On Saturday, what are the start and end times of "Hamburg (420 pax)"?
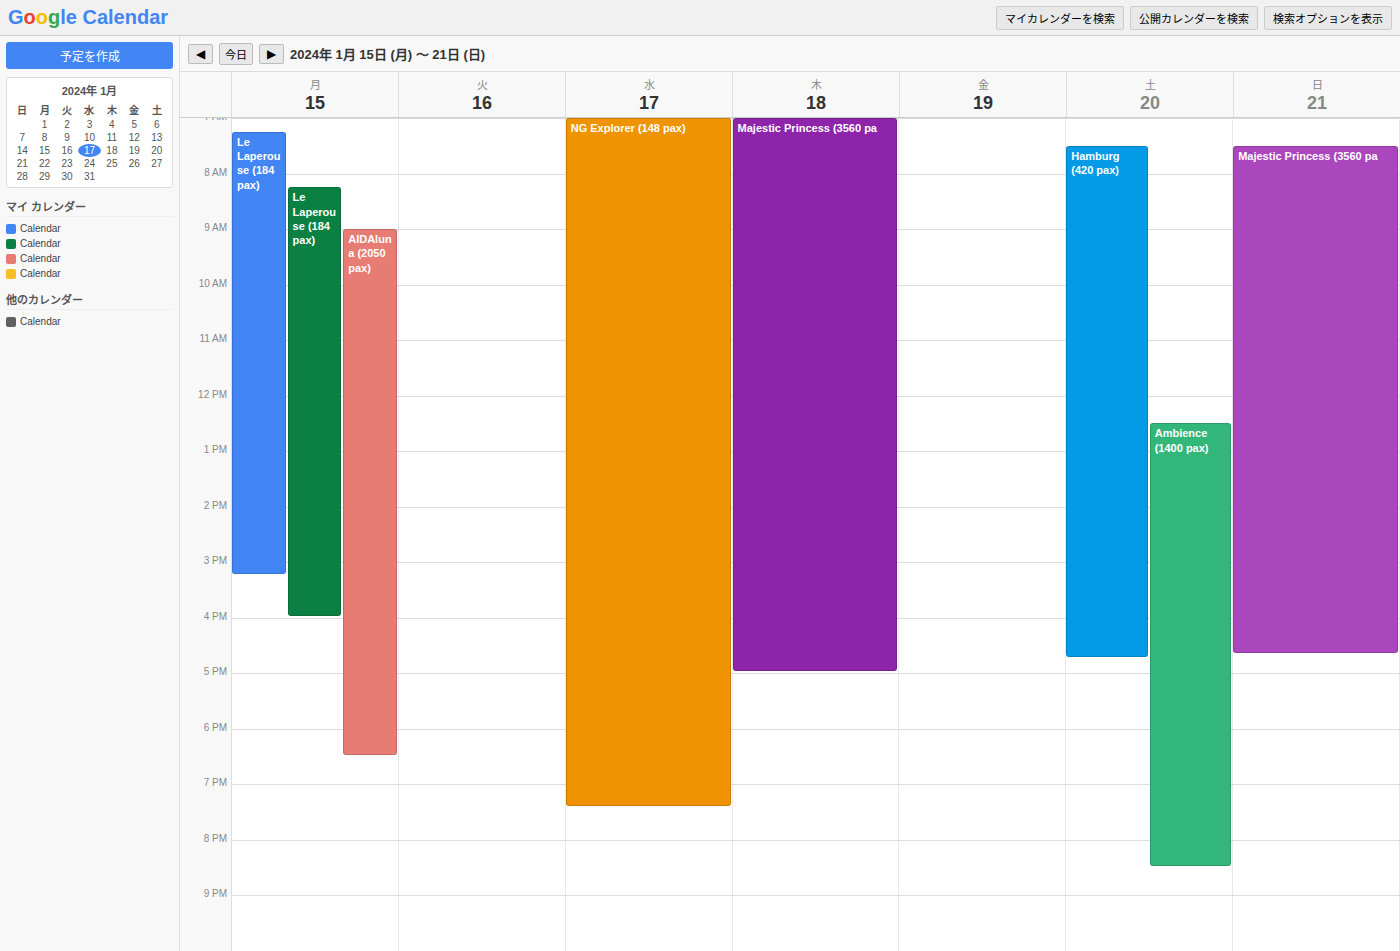
7:30 AM to 4:45 PM